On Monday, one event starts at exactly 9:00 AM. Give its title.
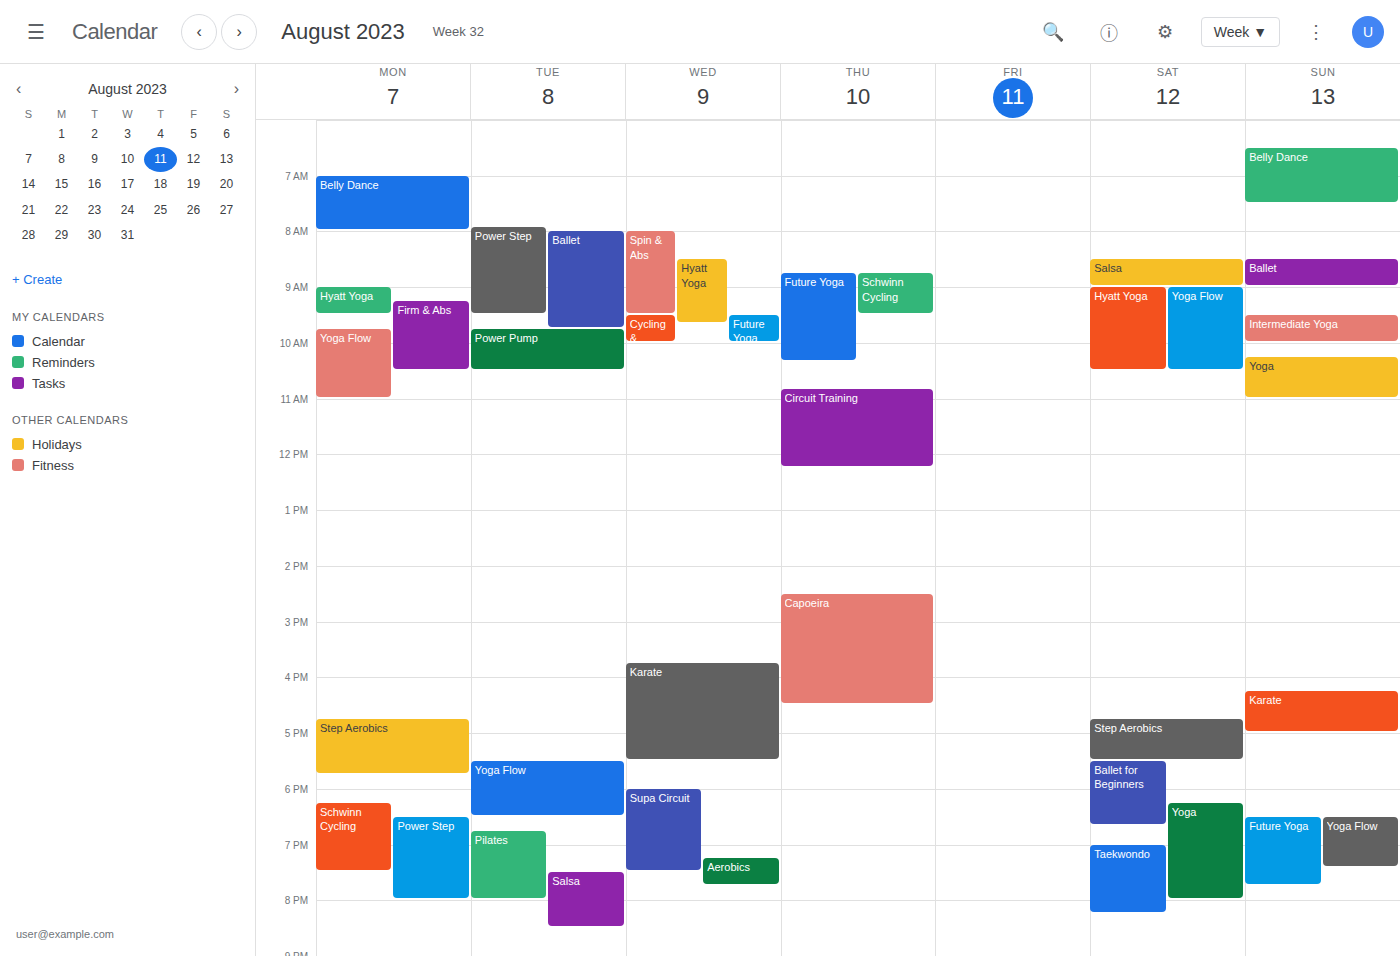
"Hyatt Yoga"